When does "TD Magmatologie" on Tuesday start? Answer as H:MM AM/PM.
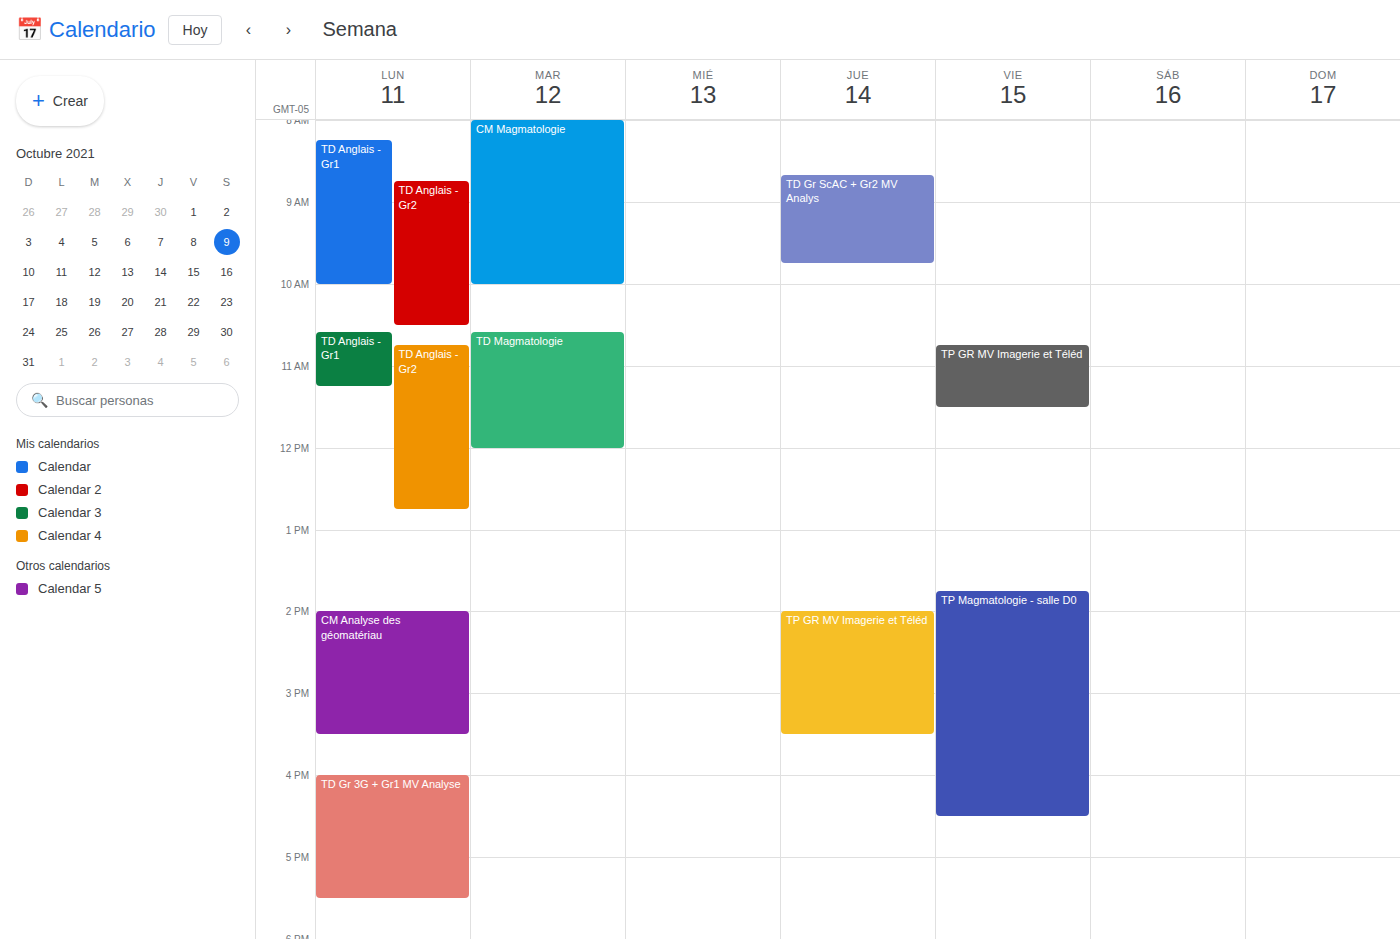
10:35 AM